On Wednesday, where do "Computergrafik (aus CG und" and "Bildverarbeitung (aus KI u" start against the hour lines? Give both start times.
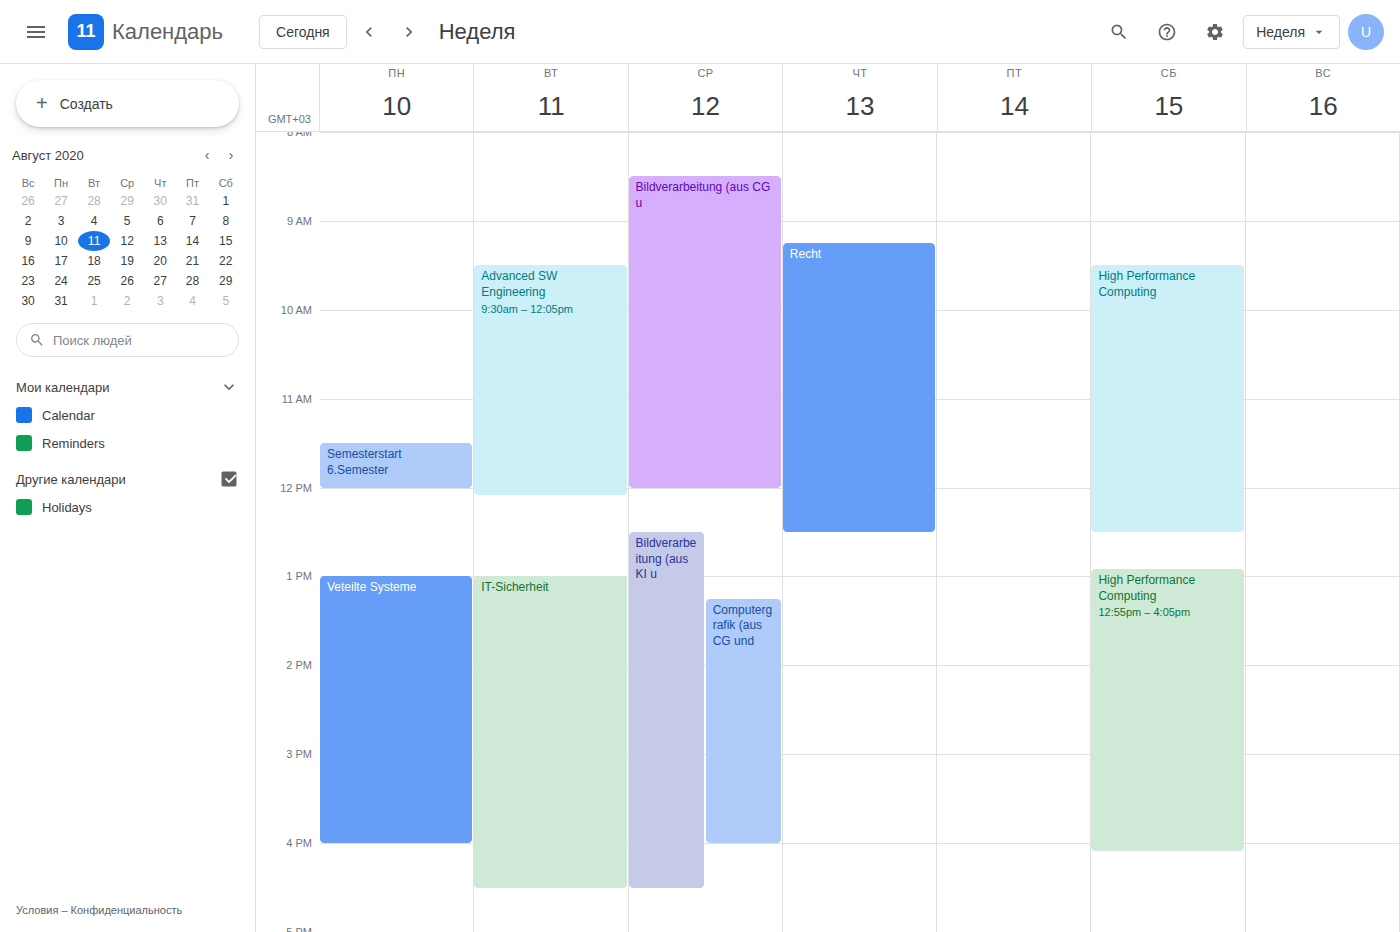
"Computergrafik (aus CG und": 13:15, neither: a quarter of the way from the 13:00 line to the 14:00 line. "Bildverarbeitung (aus KI u": 12:30, halfway between the 12:00 and 13:00 lines.